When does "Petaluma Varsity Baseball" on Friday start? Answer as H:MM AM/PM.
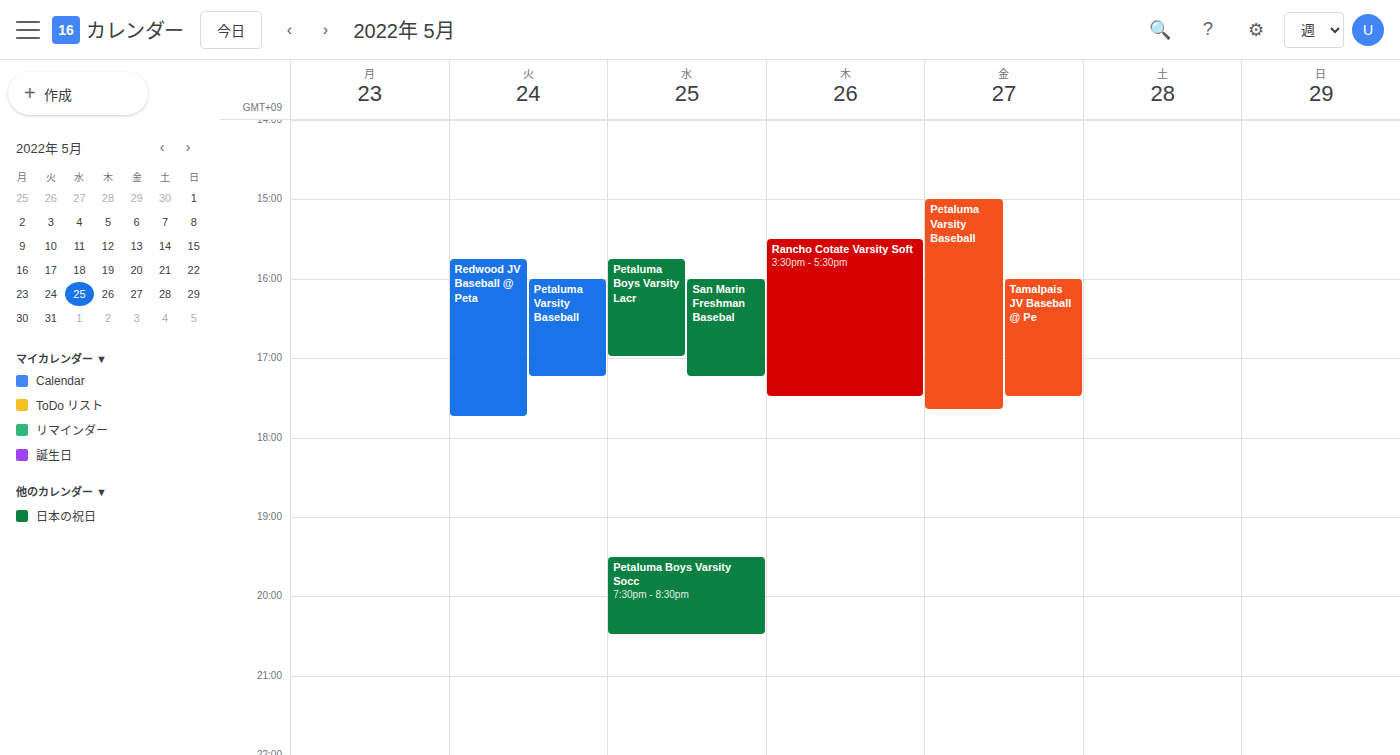
3:00 PM